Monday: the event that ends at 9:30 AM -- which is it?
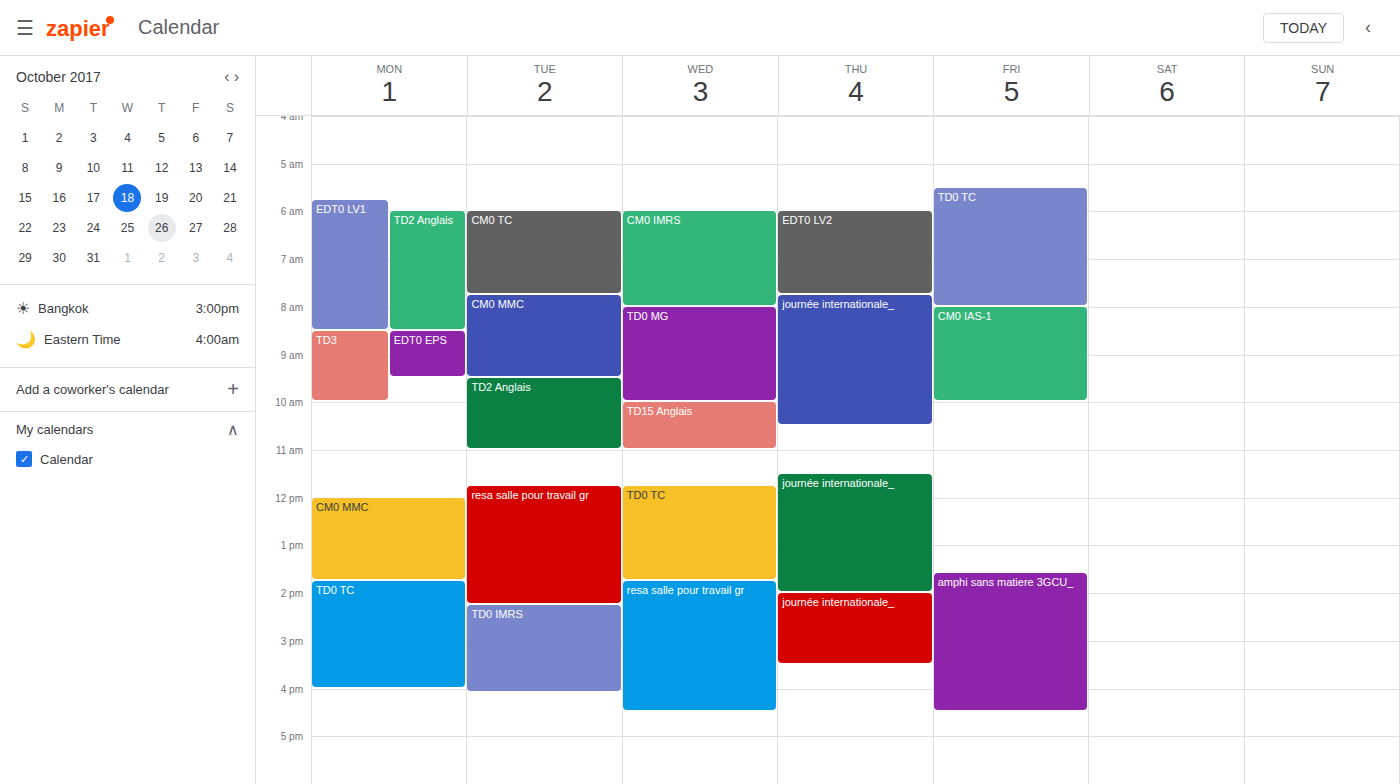
"EDT0 EPS"